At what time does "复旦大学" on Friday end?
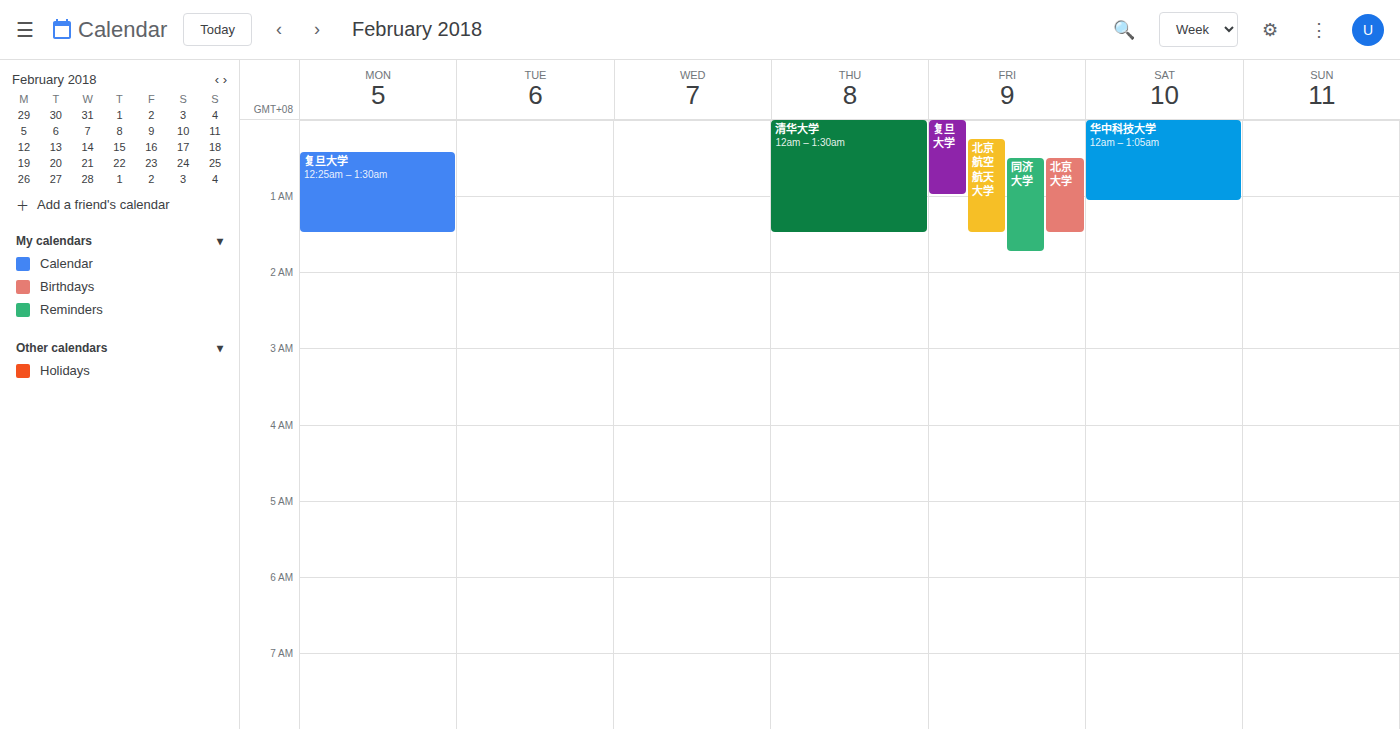
01:00